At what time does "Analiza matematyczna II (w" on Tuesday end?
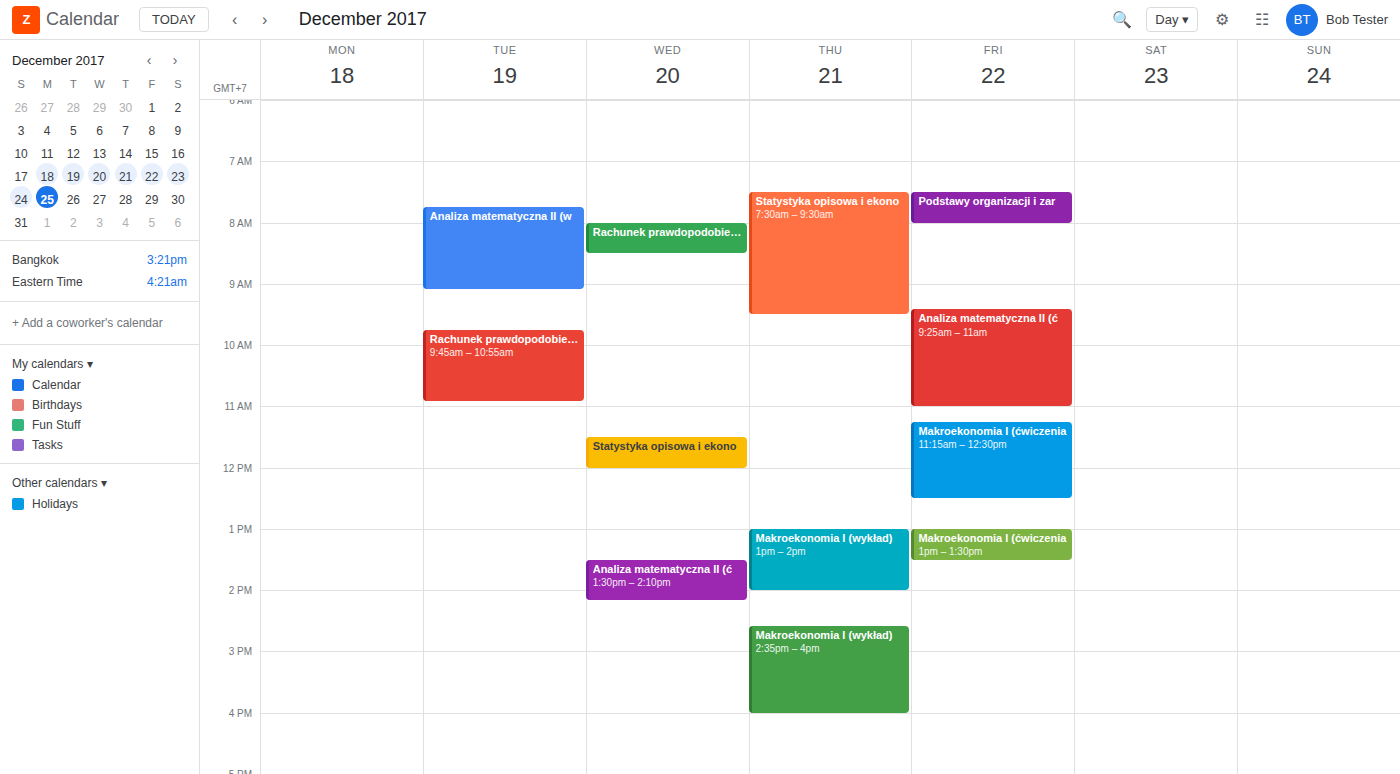
9:05 AM